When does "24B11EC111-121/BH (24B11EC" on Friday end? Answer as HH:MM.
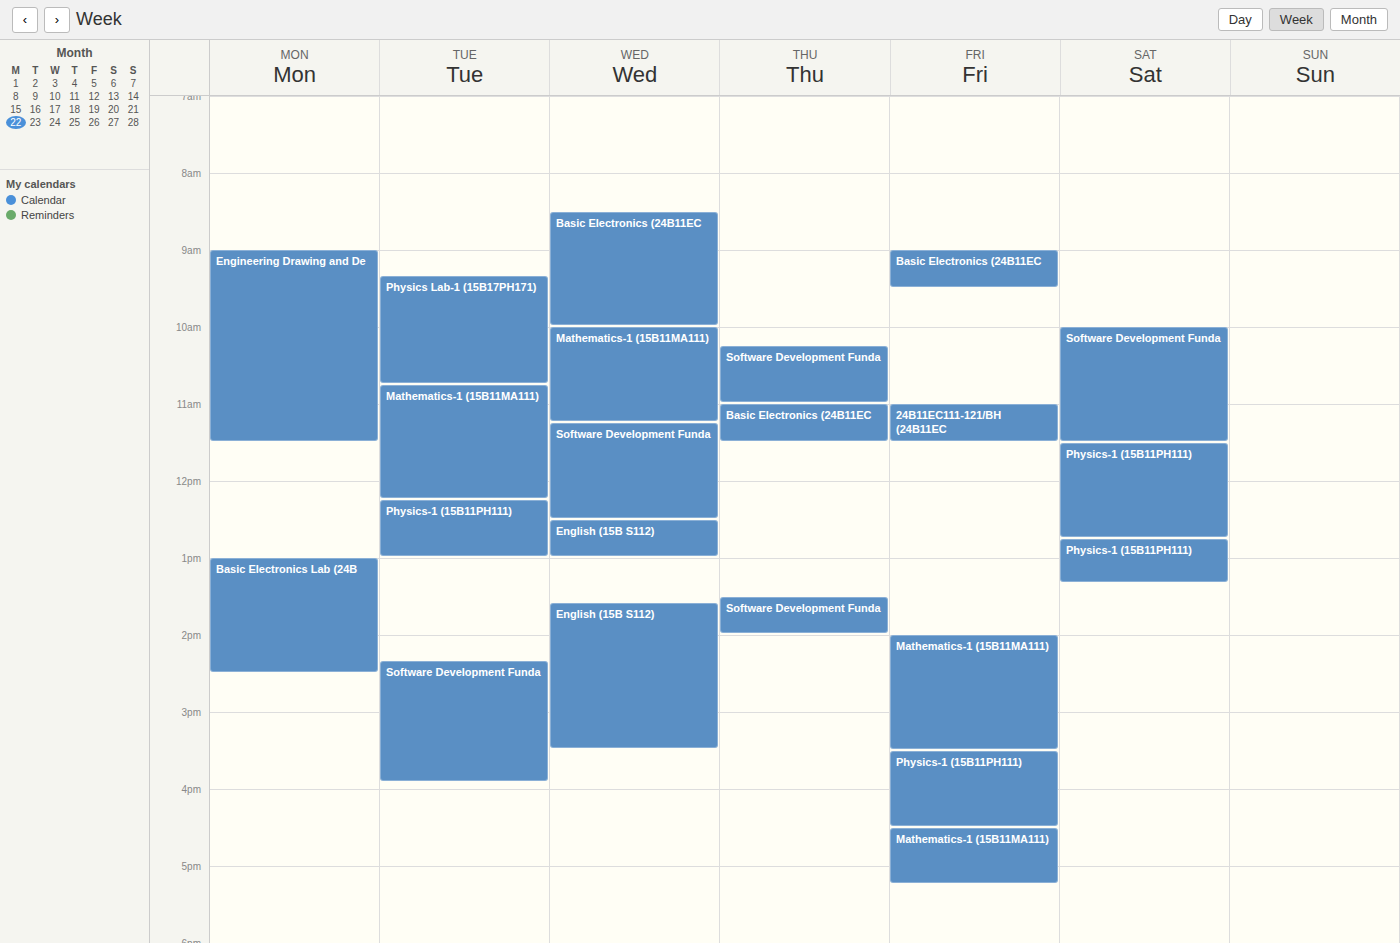
11:30